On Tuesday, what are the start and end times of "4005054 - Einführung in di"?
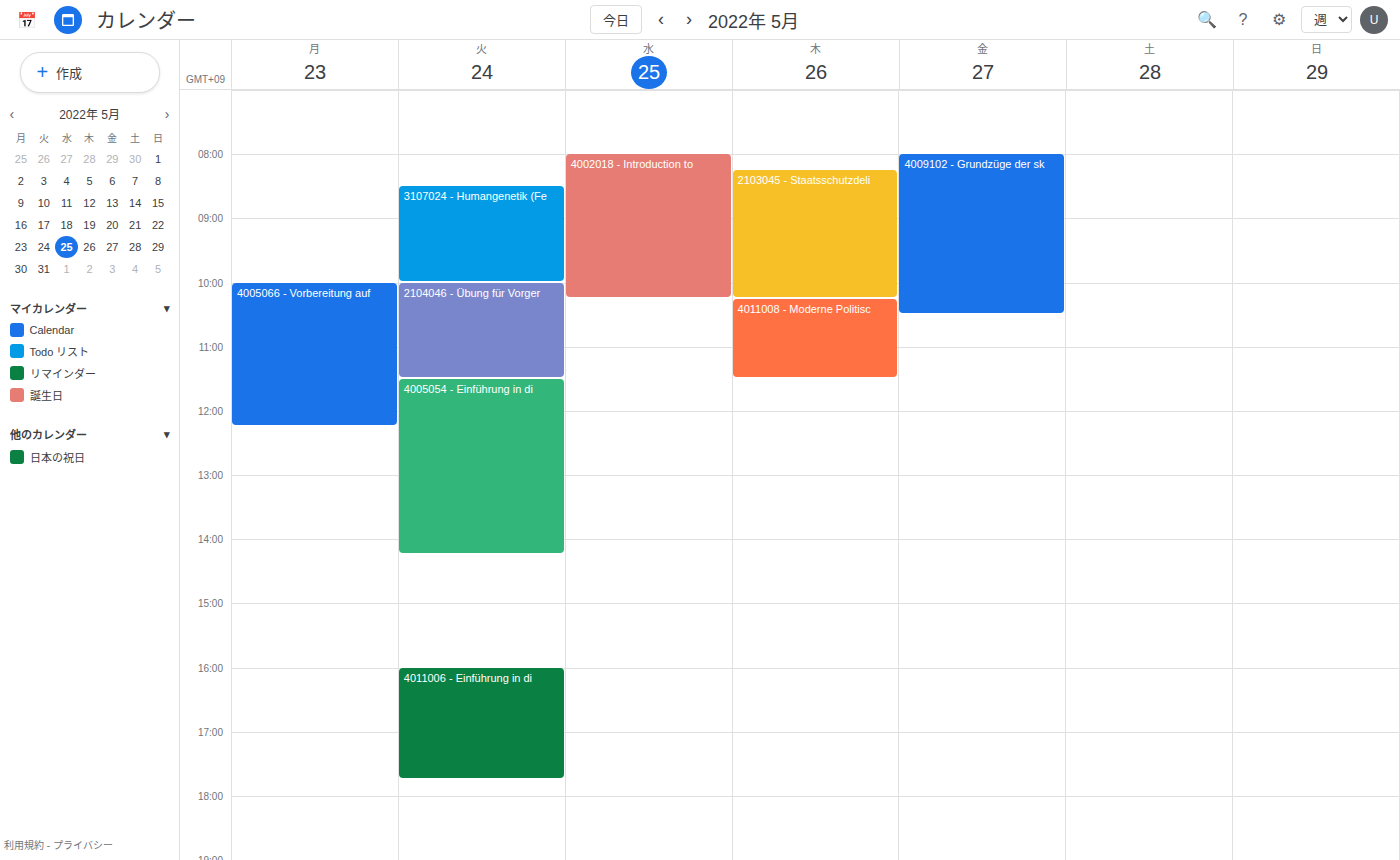
11:30 AM to 2:15 PM